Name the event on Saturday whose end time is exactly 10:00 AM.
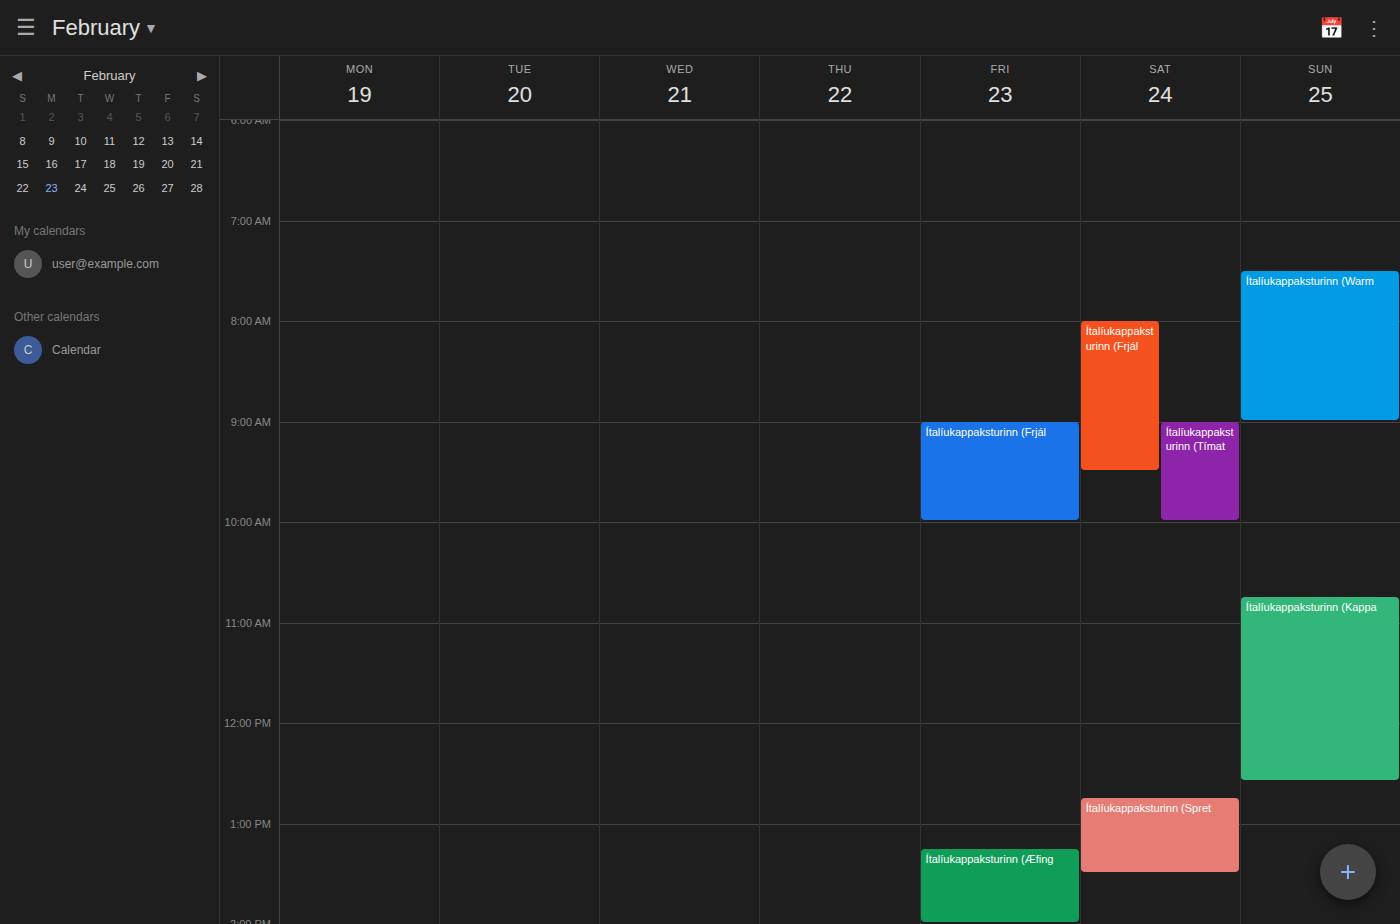
"Ítalíukappaksturinn (Tímat"